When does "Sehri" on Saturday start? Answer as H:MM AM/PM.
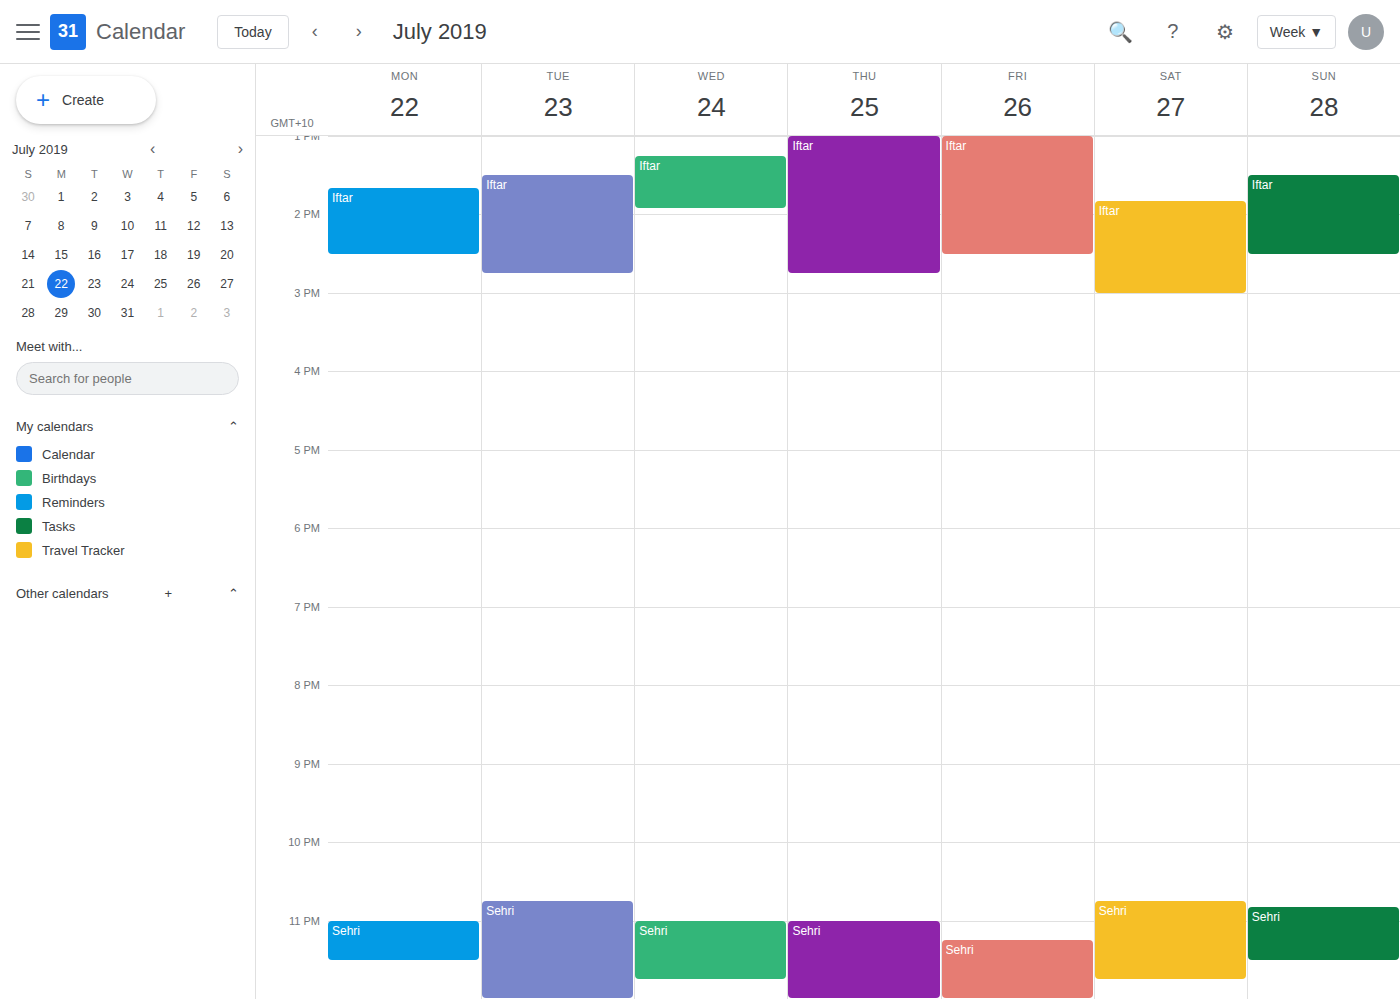
10:45 PM